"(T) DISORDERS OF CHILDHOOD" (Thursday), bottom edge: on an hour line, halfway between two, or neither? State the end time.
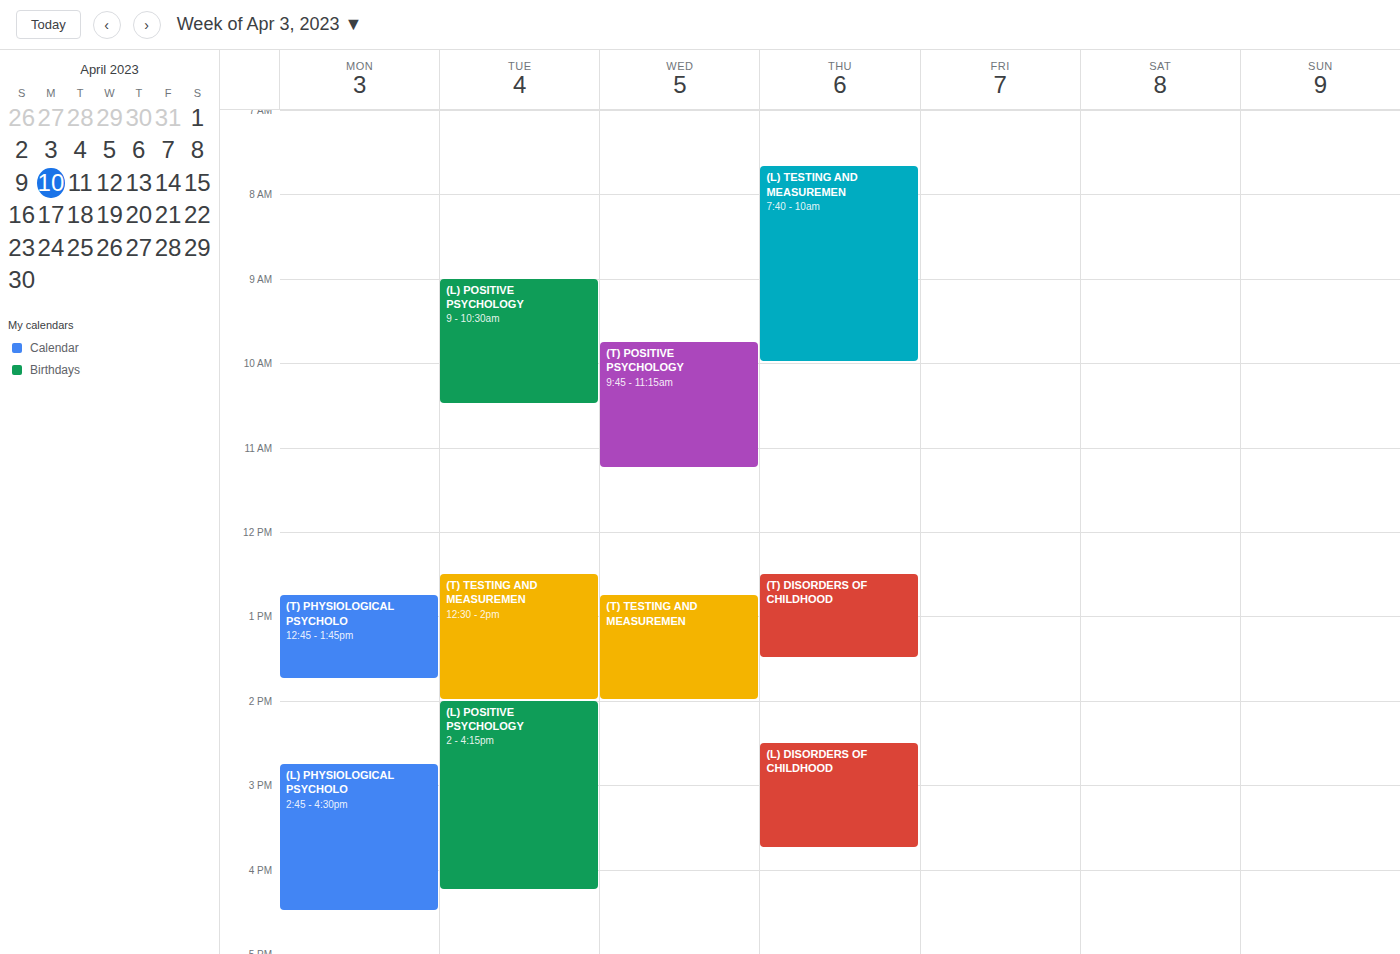
1:30 PM -- halfway between the 1 PM and 2 PM lines.